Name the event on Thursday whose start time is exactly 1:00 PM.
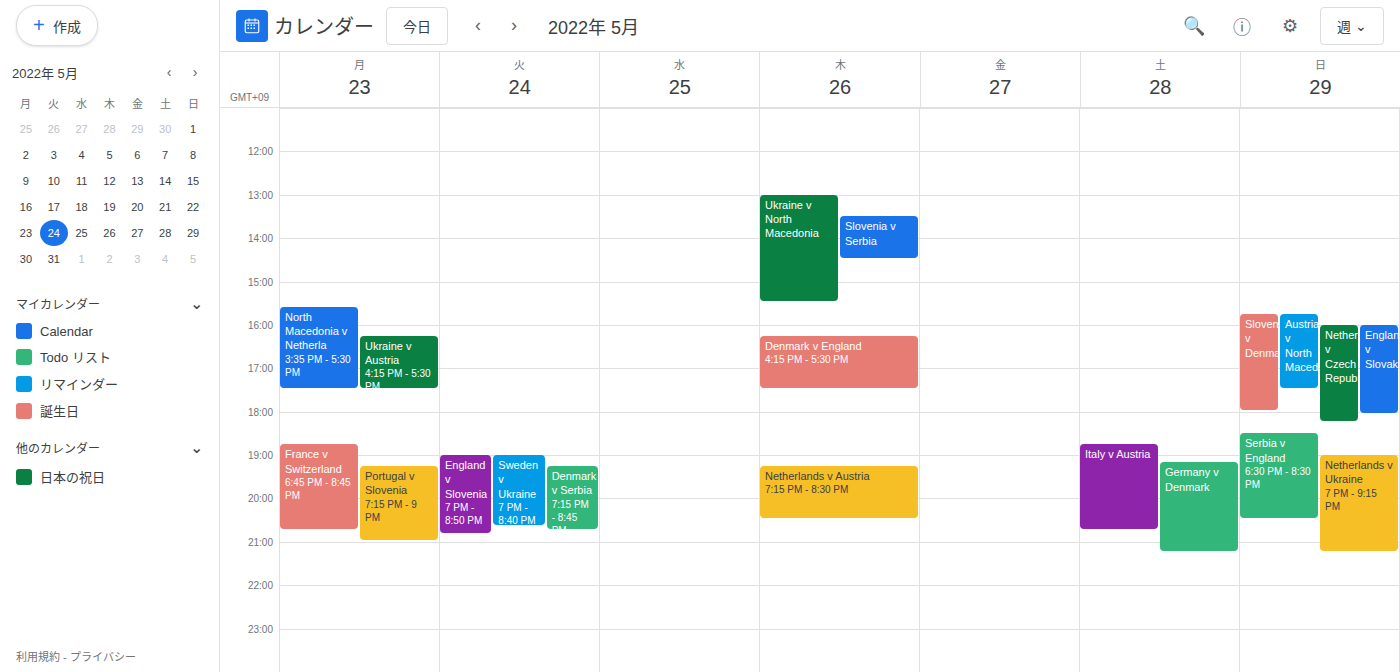
"Ukraine v North Macedonia"